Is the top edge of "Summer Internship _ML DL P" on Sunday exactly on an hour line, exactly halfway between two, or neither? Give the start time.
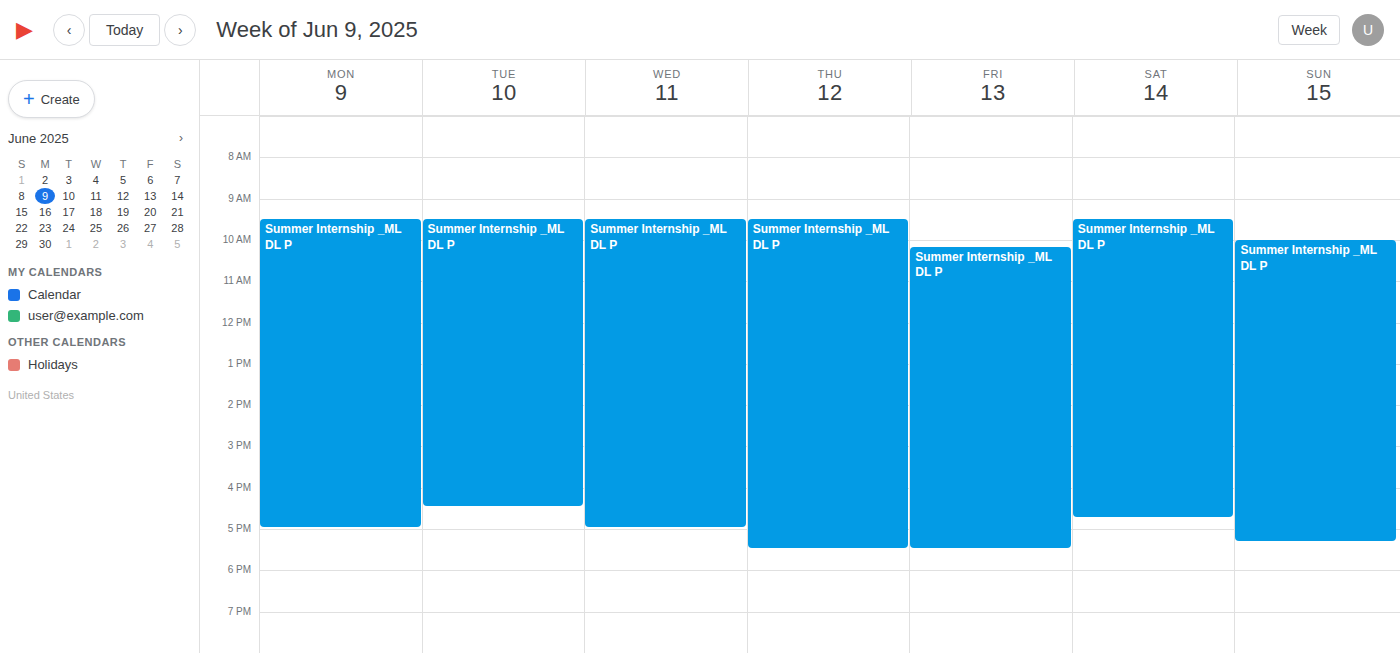
10:00 AM -- exactly on the 10 AM line.